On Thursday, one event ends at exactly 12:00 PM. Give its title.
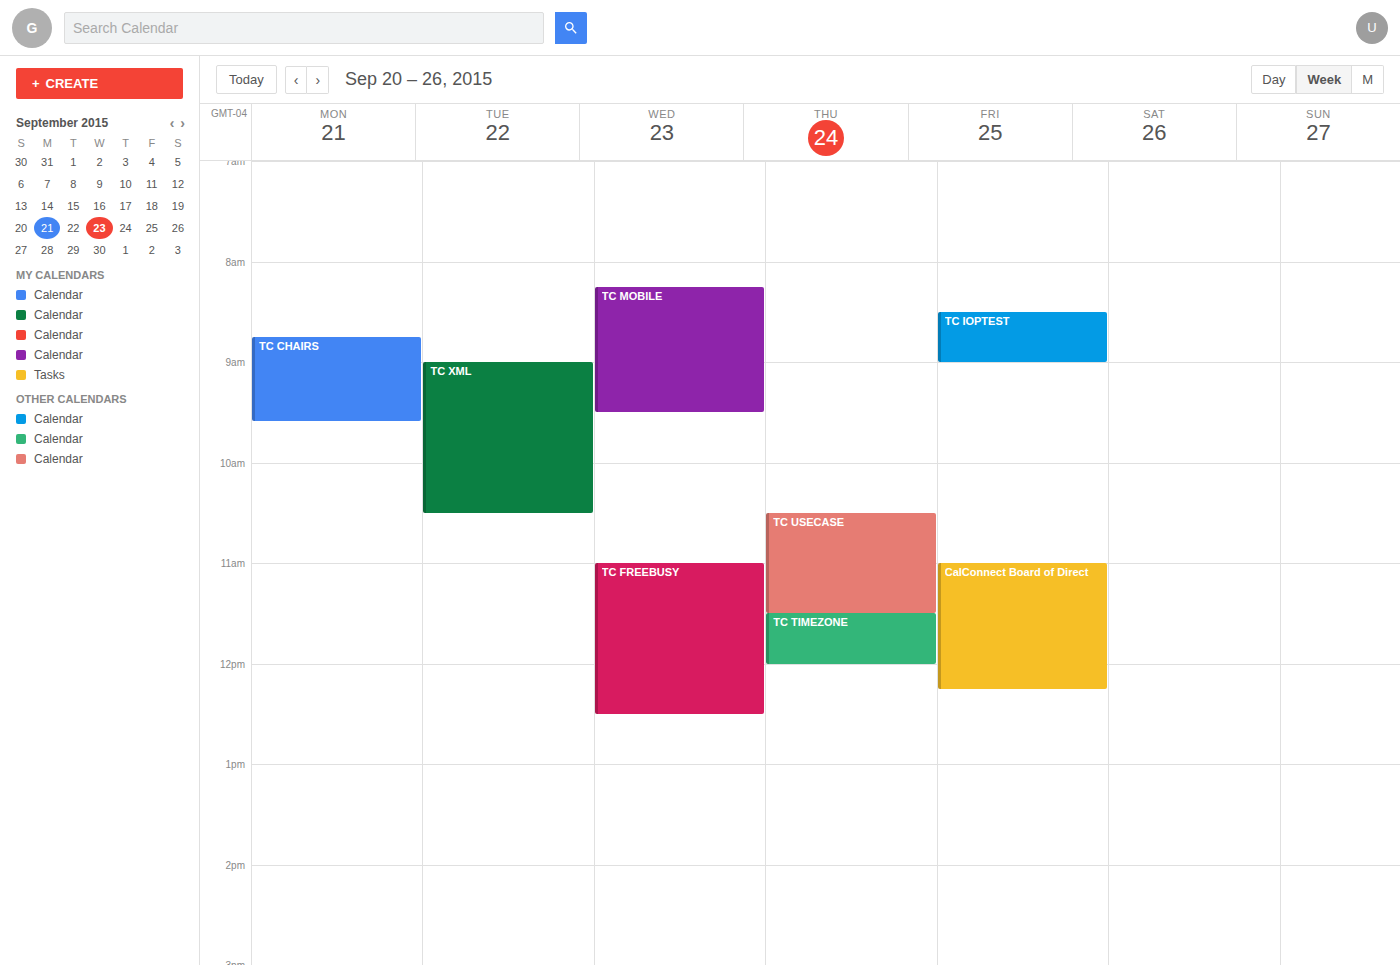
"TC TIMEZONE"